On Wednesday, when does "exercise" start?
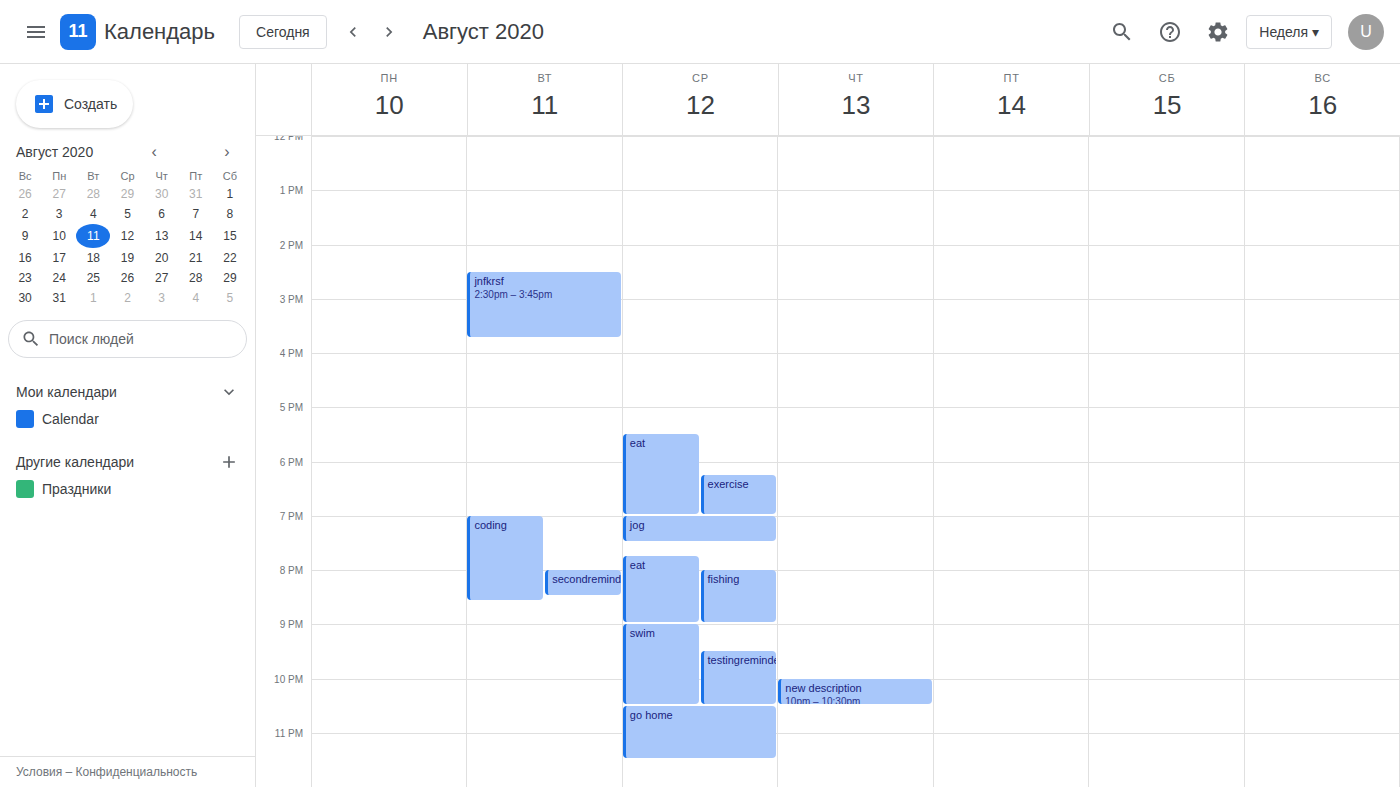
6:15 PM